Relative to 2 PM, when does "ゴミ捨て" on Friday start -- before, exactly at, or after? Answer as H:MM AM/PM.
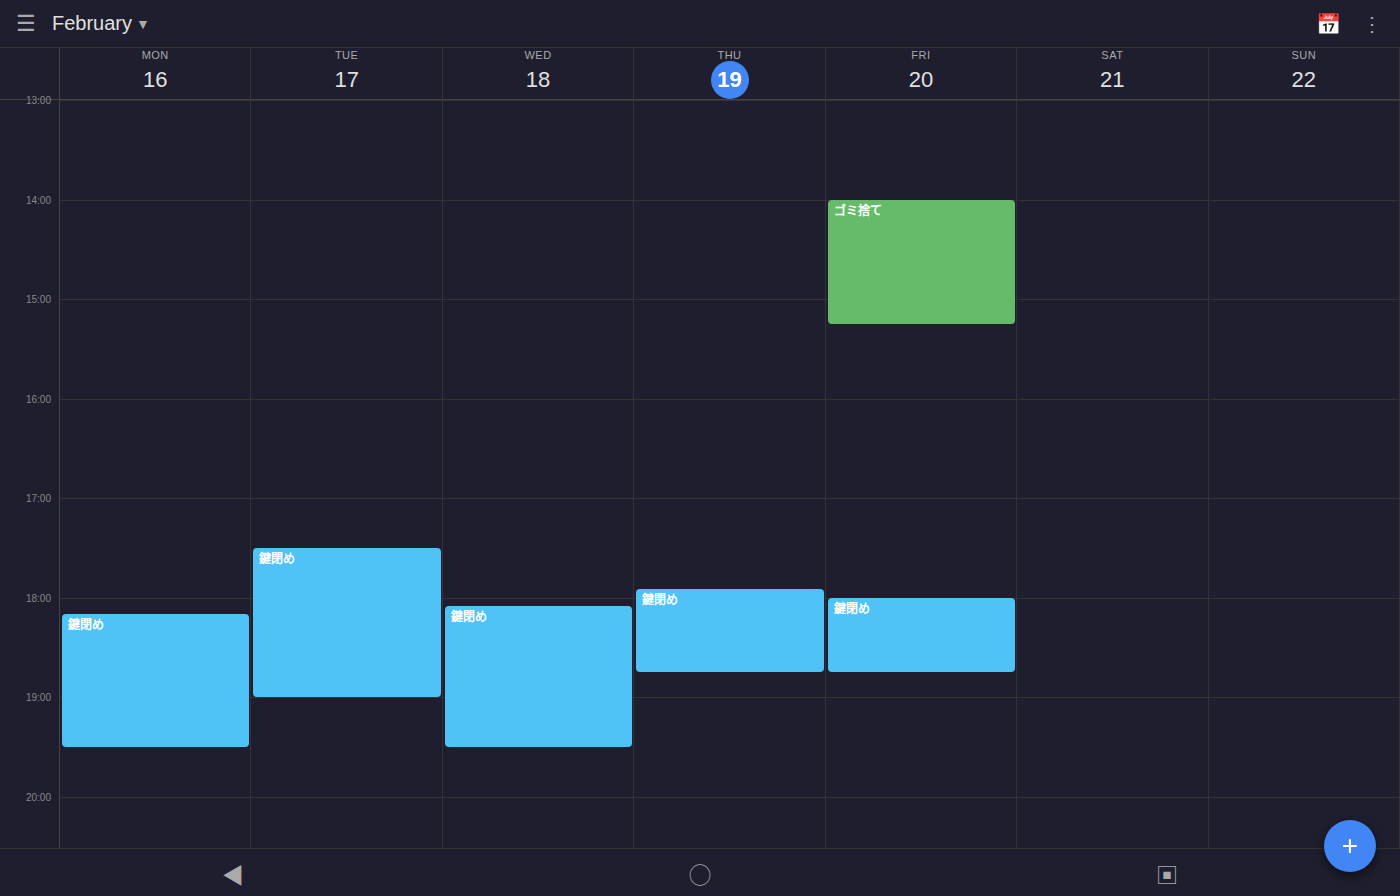
2:00 PM -- exactly at 2 PM, on the 2 PM line.